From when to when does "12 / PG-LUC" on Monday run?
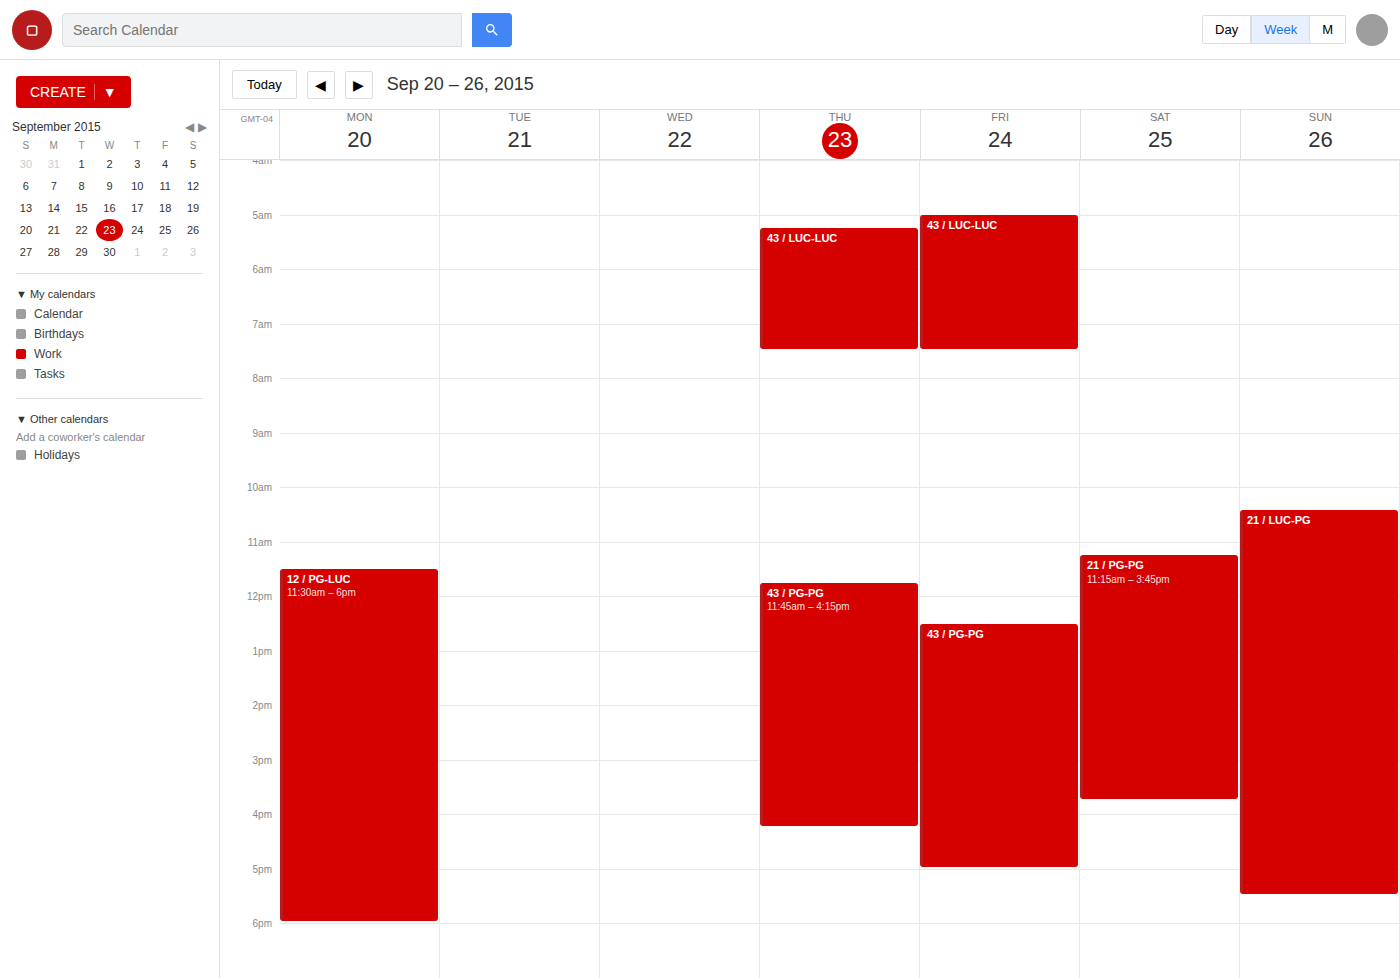
11:30 AM to 6:00 PM